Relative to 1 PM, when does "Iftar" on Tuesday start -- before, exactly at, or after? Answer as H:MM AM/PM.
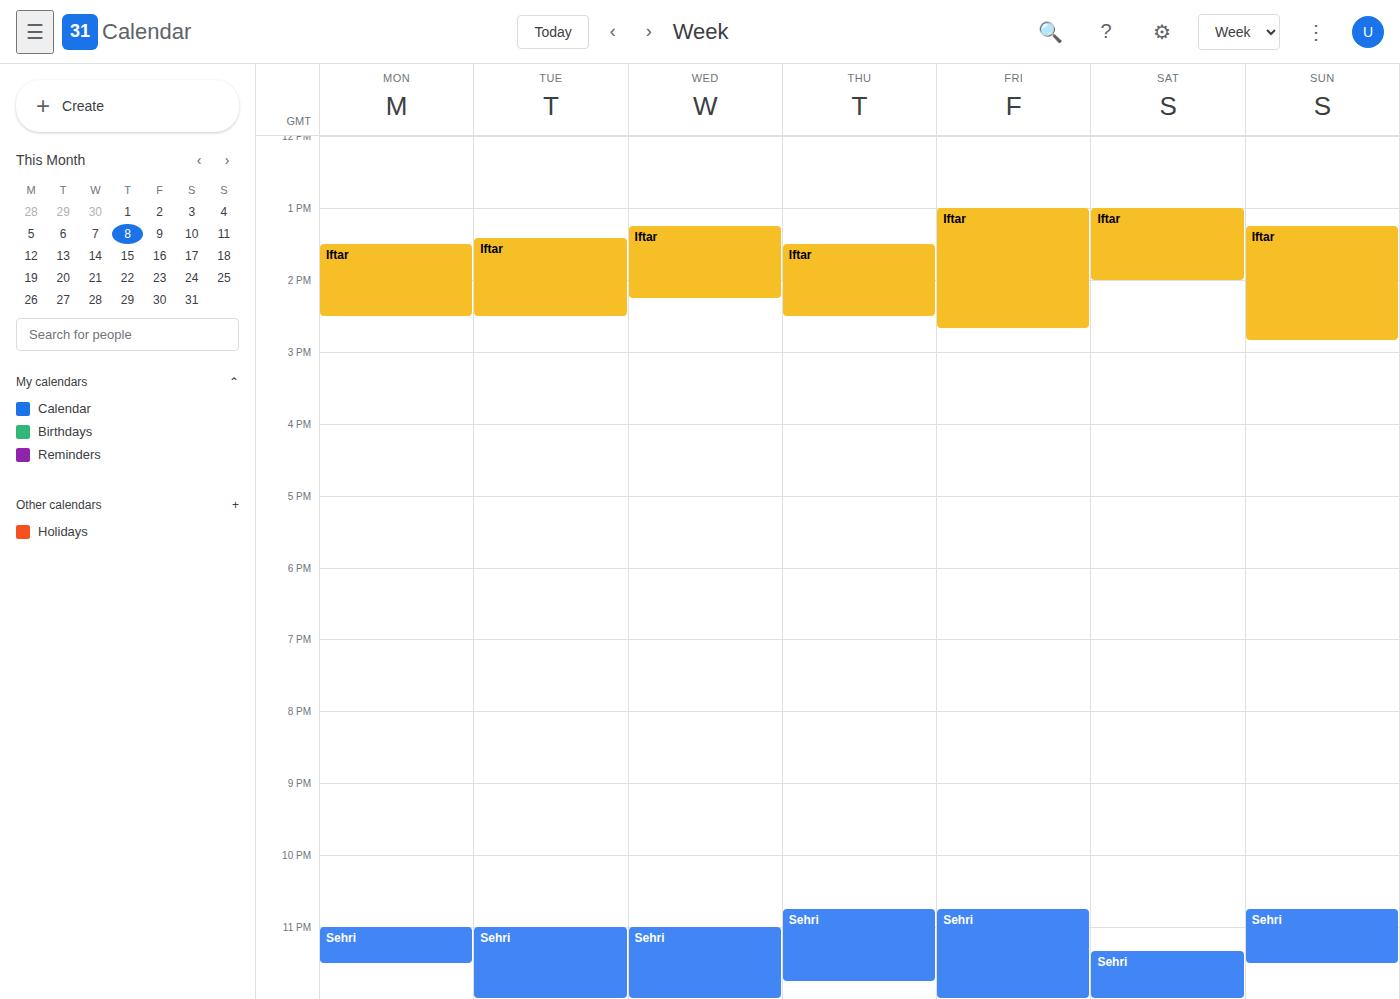
1:25 PM -- after 1 PM, 25 minutes below the 1 PM line.